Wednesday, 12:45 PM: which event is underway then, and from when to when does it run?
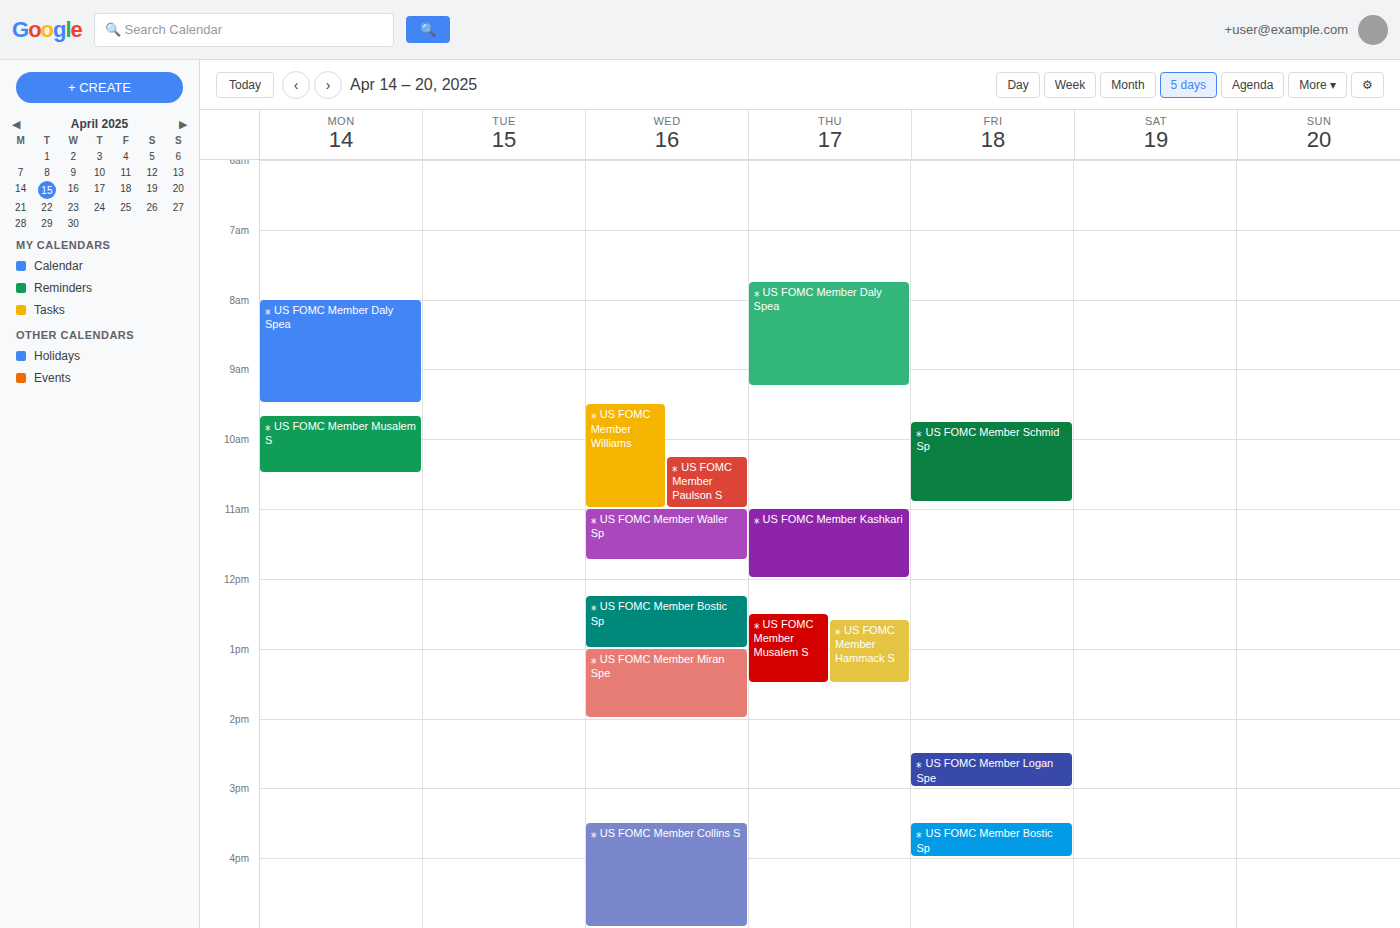
"⁎ US FOMC Member Bostic Sp", 12:15 PM to 1:00 PM